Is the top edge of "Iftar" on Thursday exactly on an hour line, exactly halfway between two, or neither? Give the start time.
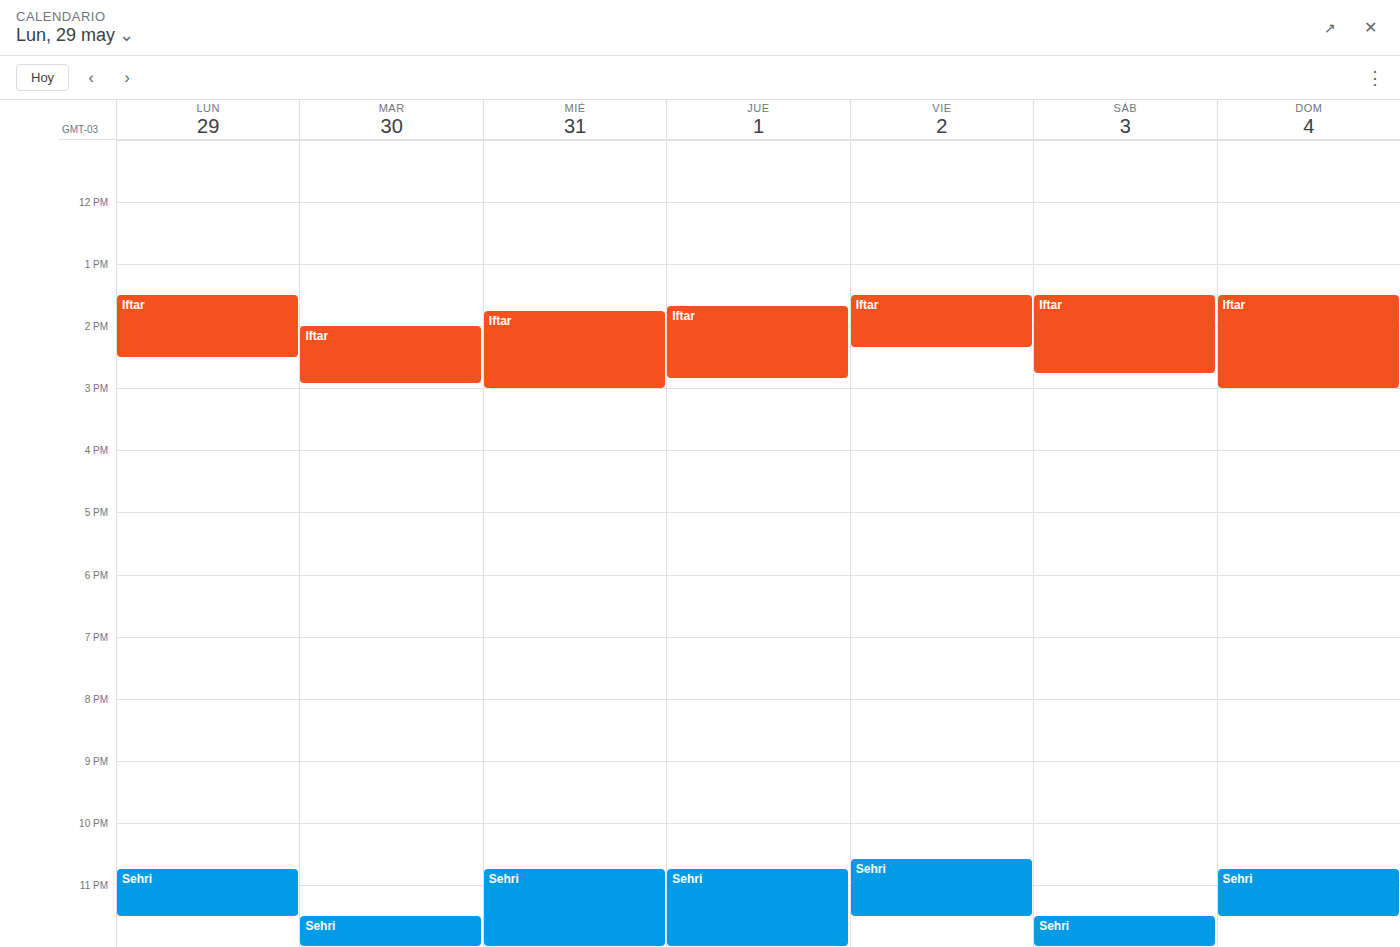
1:40 PM -- neither: 40 minutes below the 1 PM line and 20 minutes above the 2 PM line.